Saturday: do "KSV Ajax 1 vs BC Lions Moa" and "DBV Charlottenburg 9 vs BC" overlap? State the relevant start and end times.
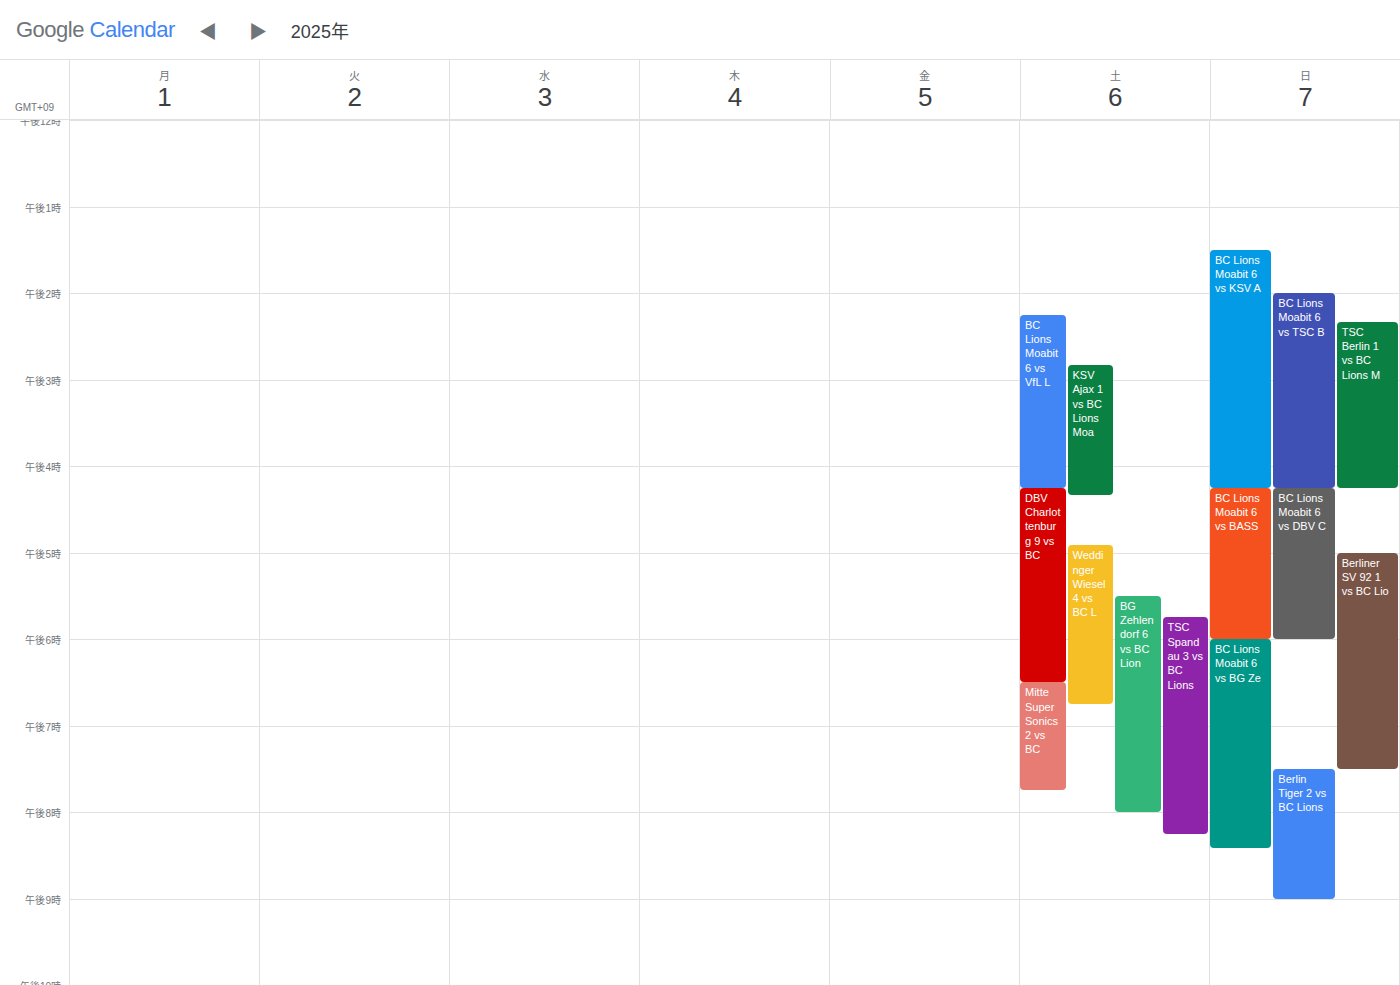
"DBV Charlottenburg 9 vs BC" starts at 16:15, before "KSV Ajax 1 vs BC Lions Moa" ends at 16:20 -- they overlap.